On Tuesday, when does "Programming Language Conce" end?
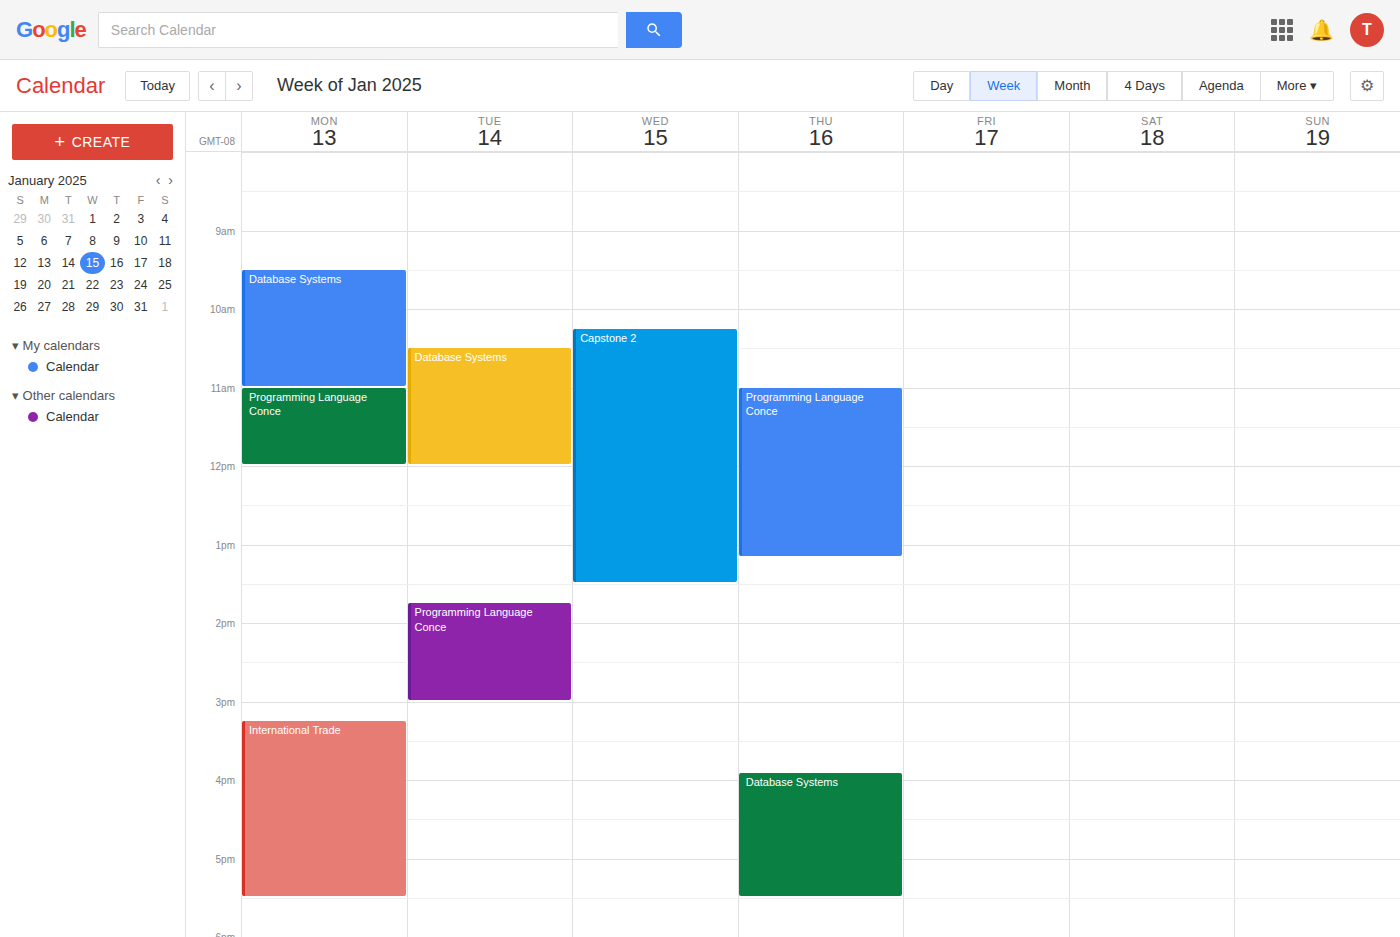
3:00 PM